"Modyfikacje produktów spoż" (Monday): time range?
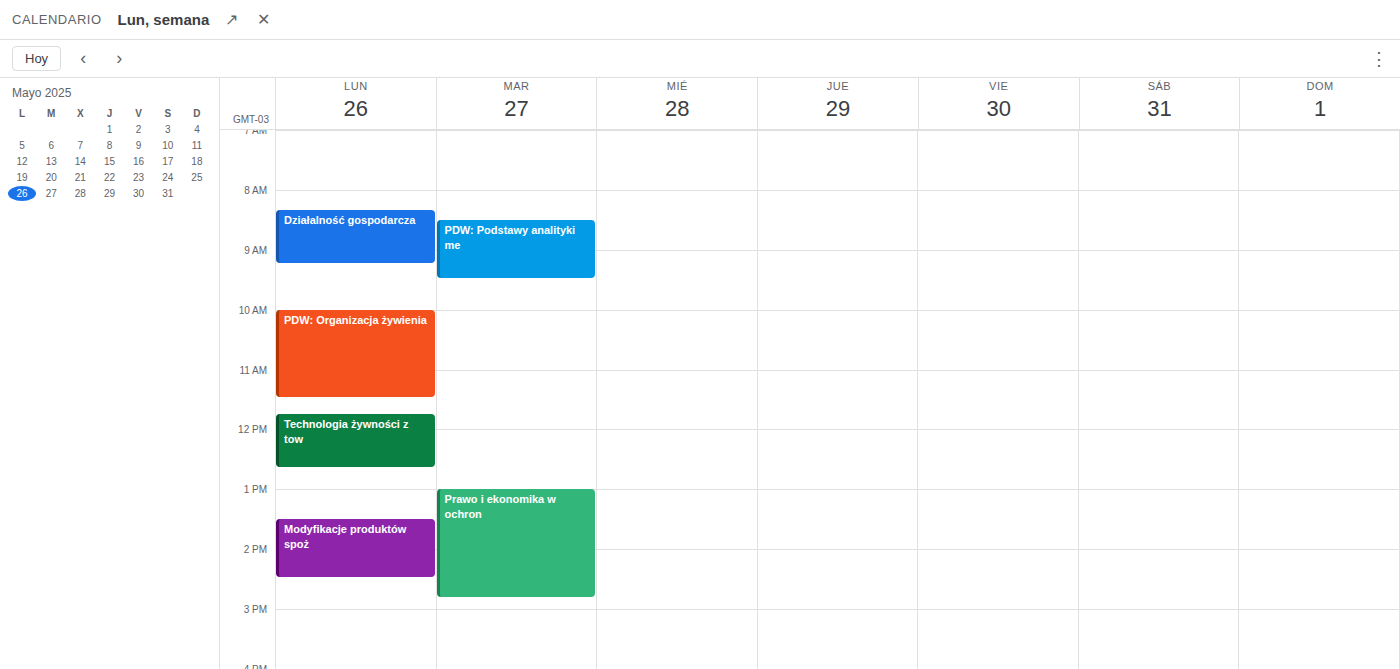
1:30 PM to 2:30 PM